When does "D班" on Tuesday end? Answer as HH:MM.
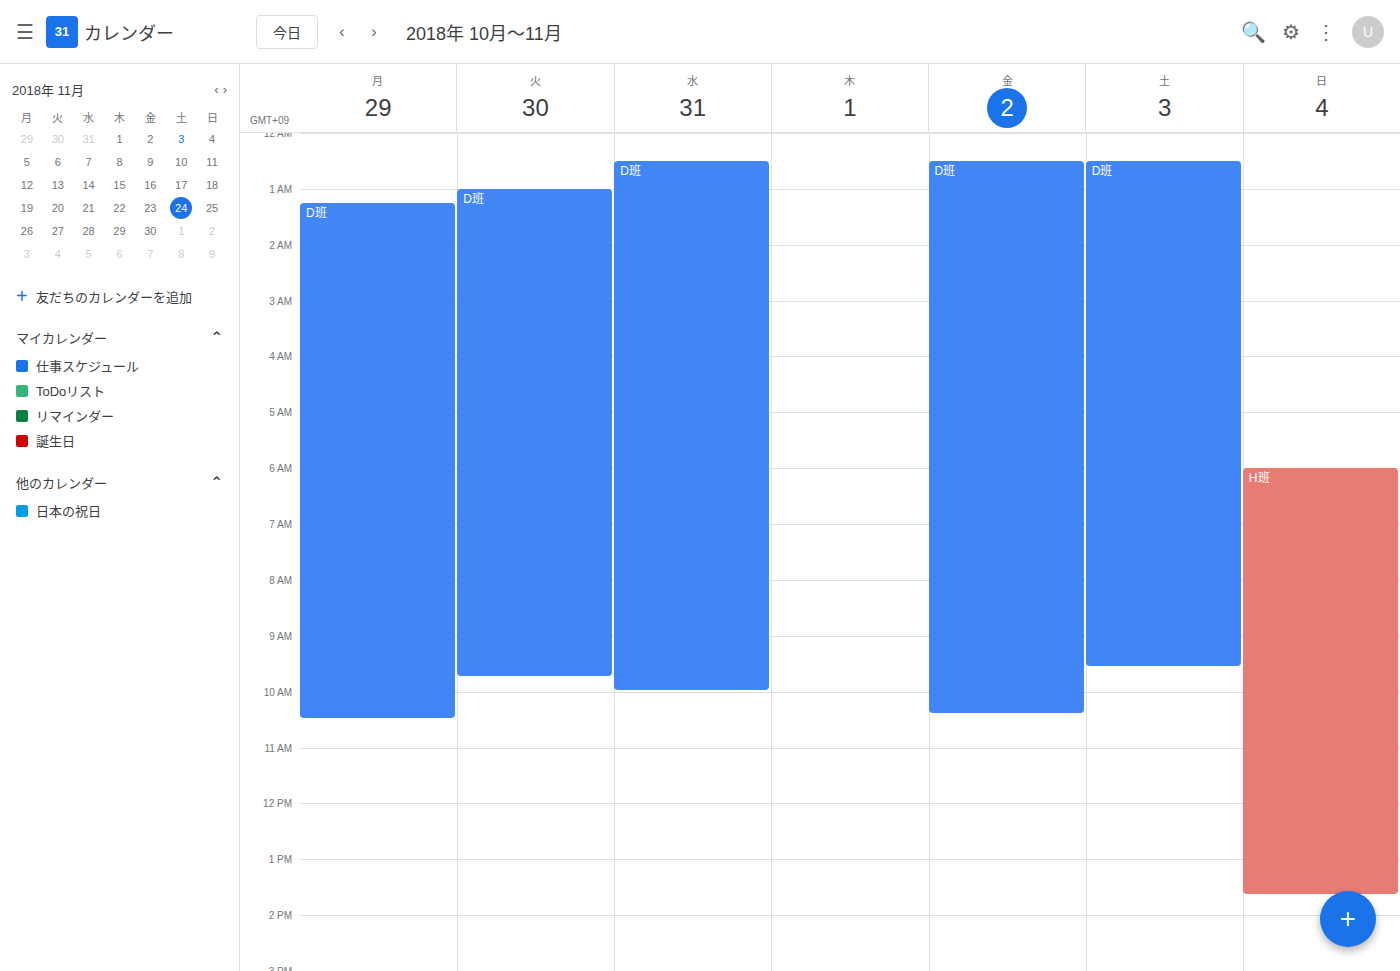
09:45